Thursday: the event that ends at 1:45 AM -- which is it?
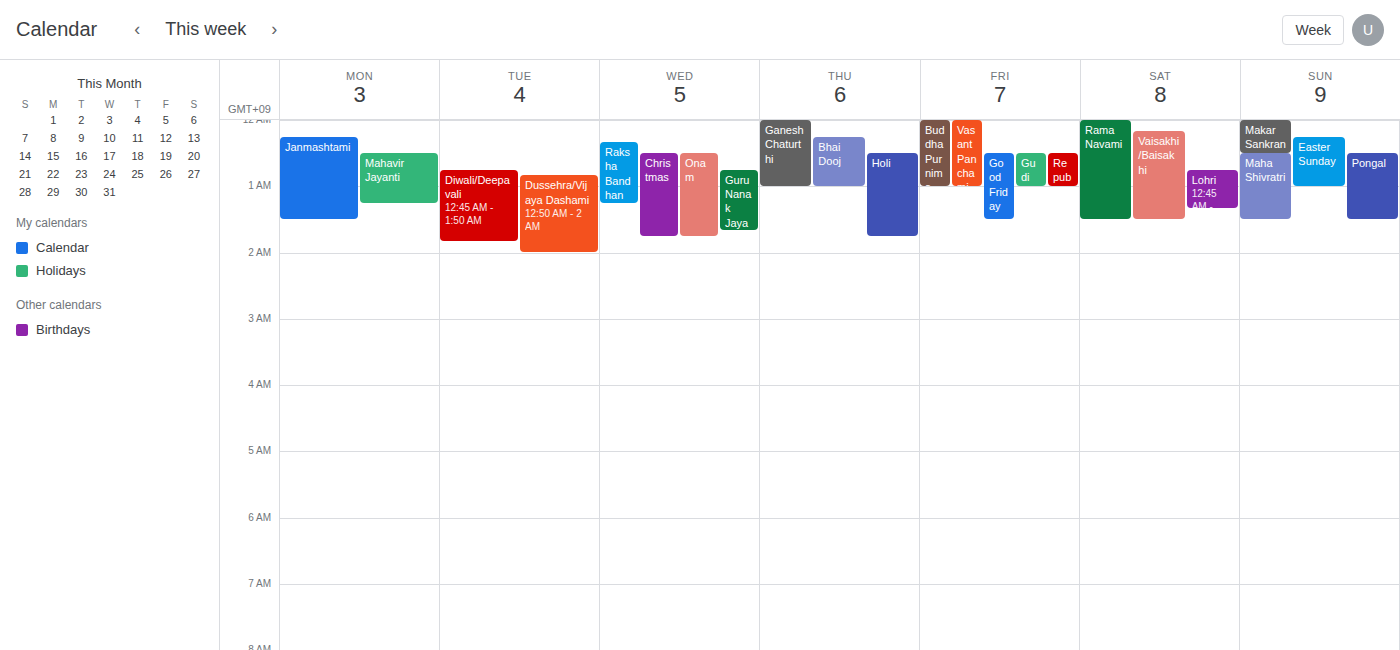
"Holi"